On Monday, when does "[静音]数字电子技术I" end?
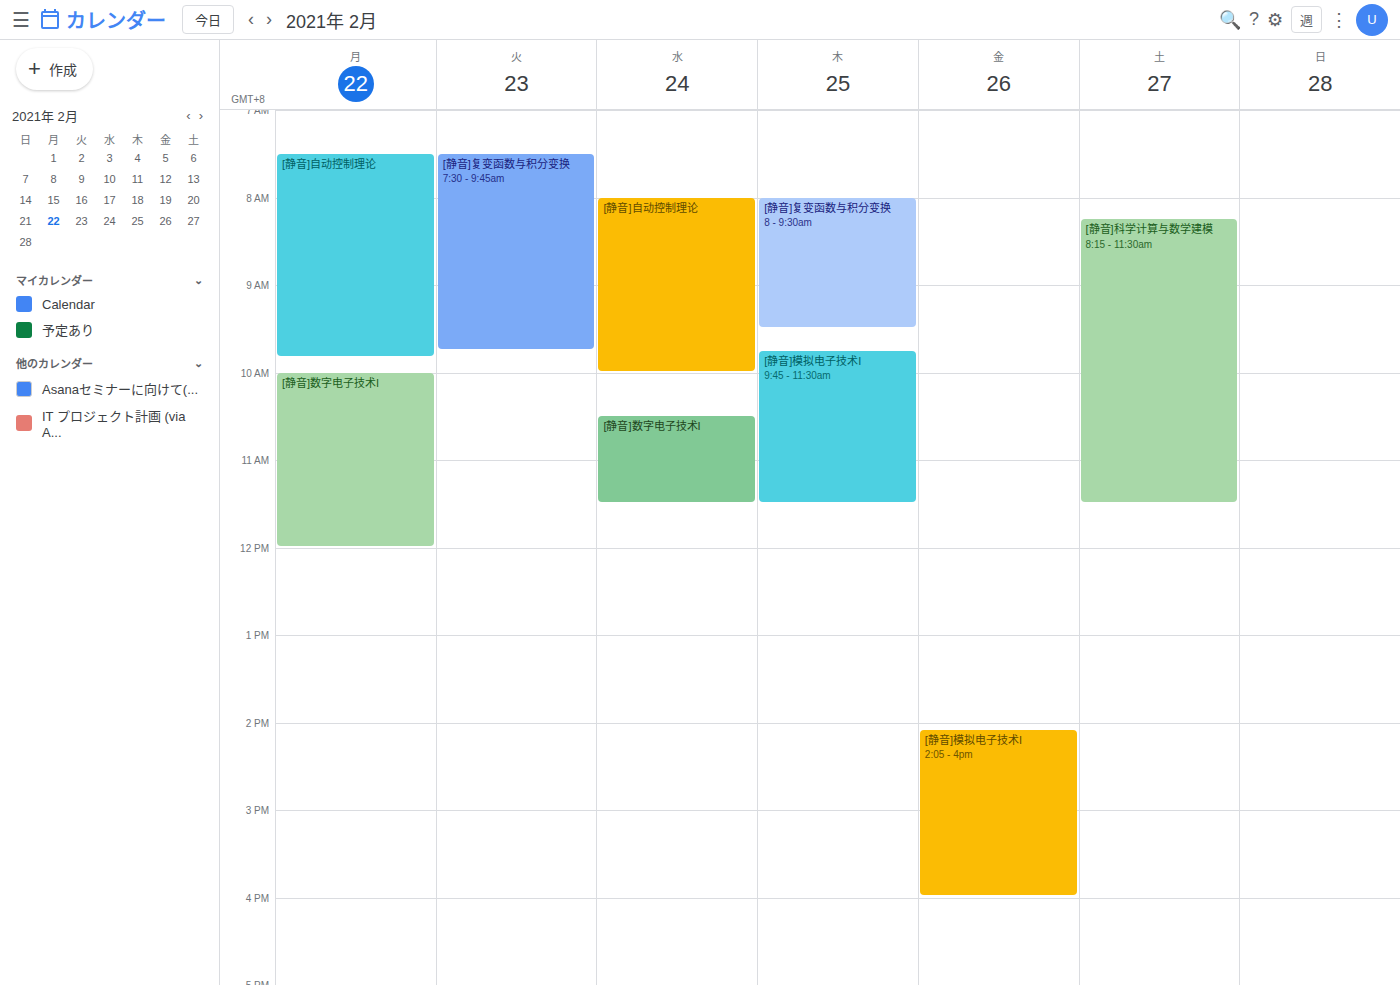
12:00 PM